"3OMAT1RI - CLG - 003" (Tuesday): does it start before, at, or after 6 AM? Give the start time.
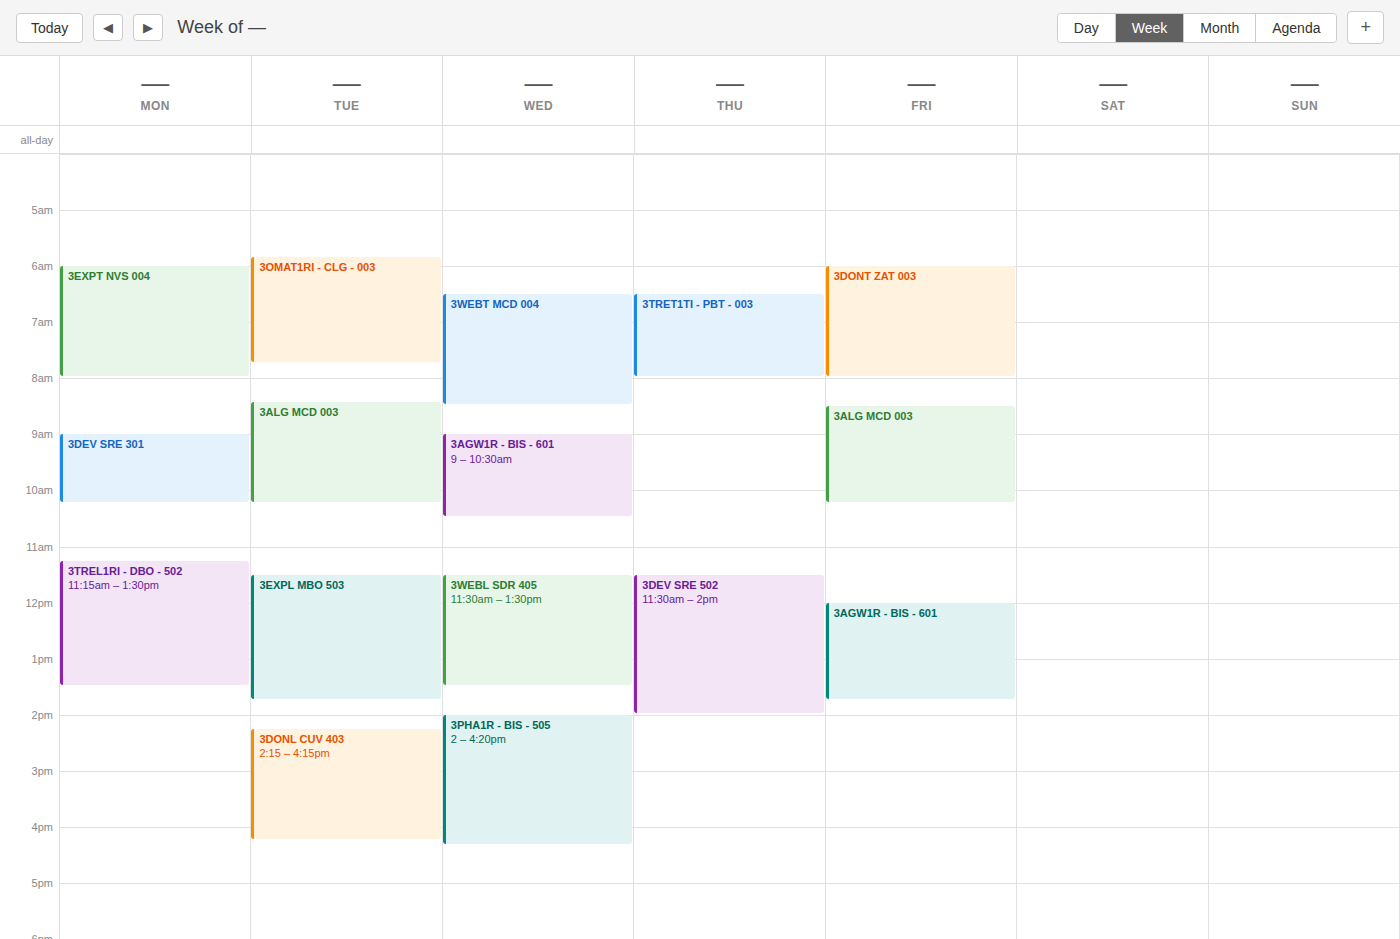
5:50 AM -- before 6 AM, 10 minutes above the 6 AM line.